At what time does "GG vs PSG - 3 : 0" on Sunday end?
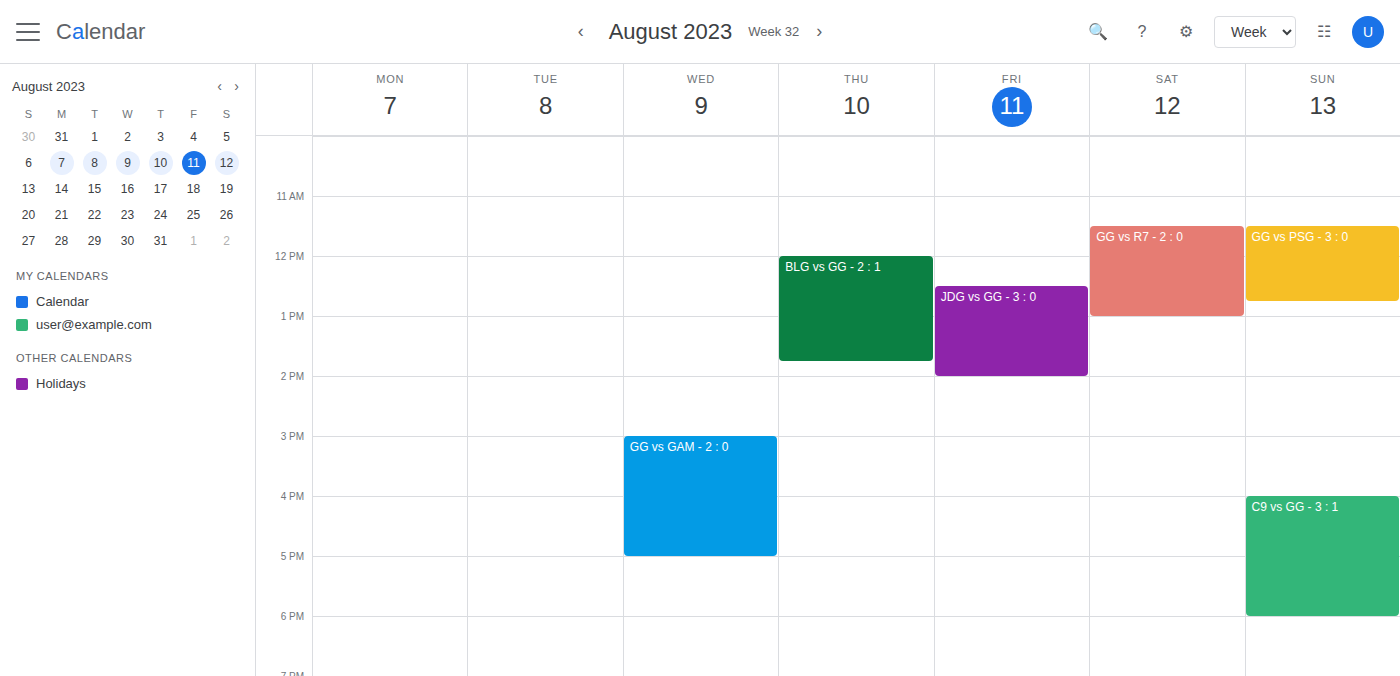
12:45 PM